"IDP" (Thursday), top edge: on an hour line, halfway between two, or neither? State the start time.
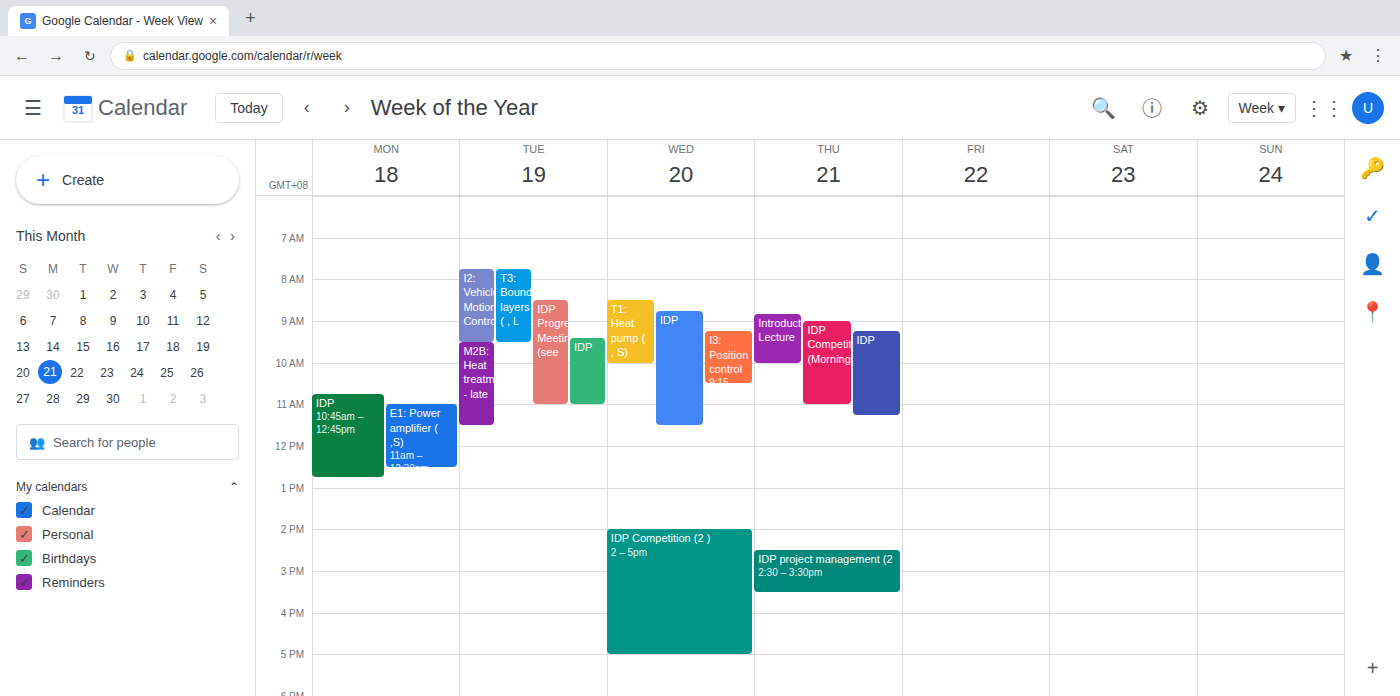
9:15 AM -- neither: a quarter of the way from the 9 AM line to the 10 AM line.